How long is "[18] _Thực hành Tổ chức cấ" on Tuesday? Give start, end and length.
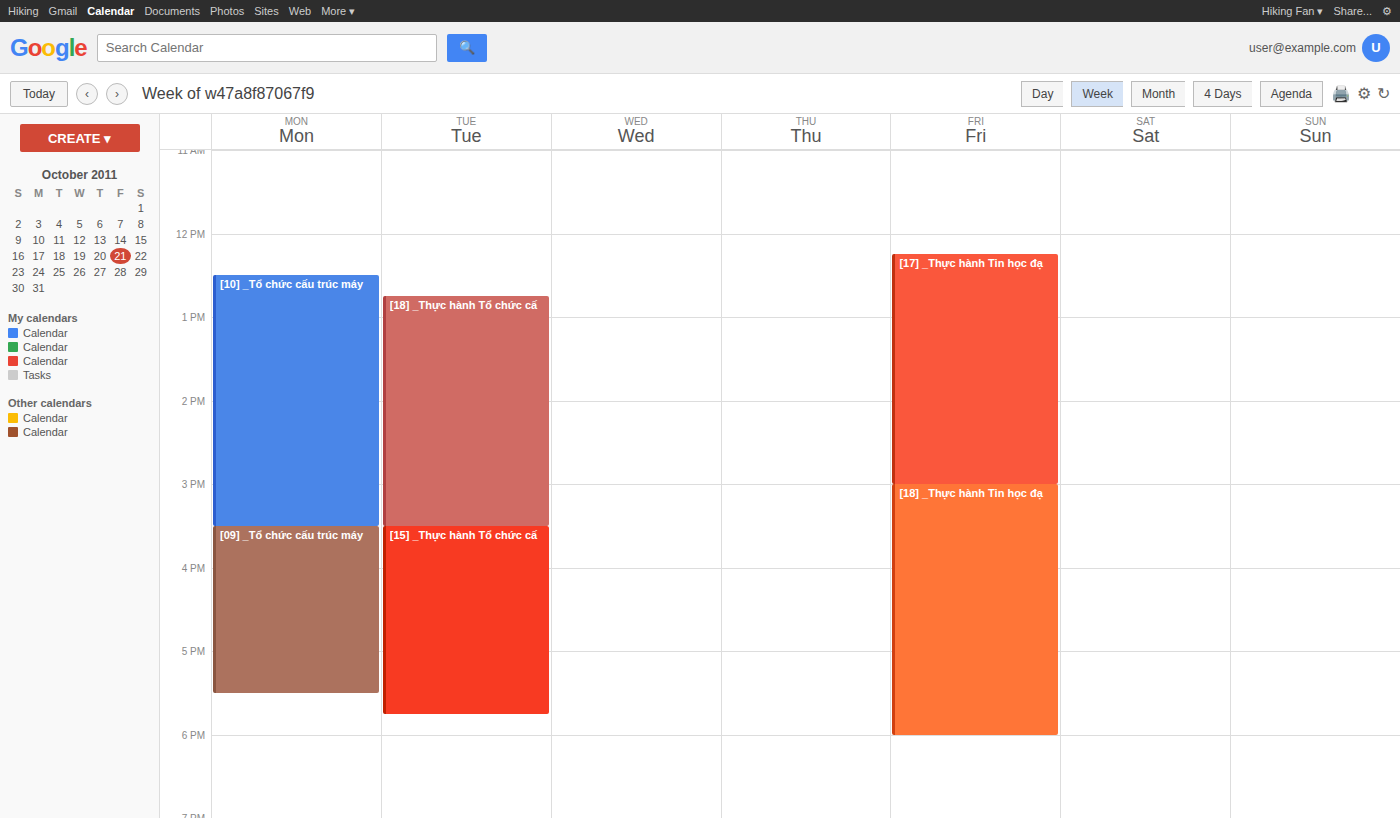
12:45 PM to 3:30 PM, 2 hours 45 minutes